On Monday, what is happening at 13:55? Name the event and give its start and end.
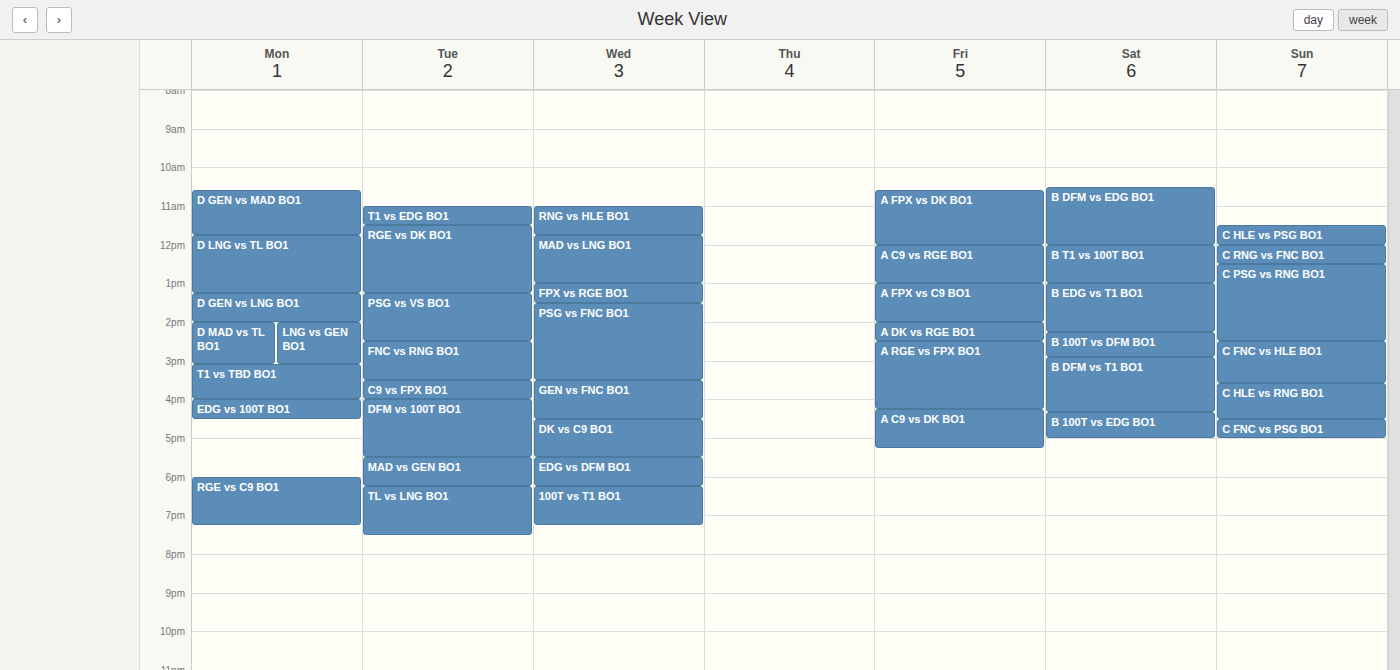
"D GEN vs LNG BO1", 13:15 to 14:00